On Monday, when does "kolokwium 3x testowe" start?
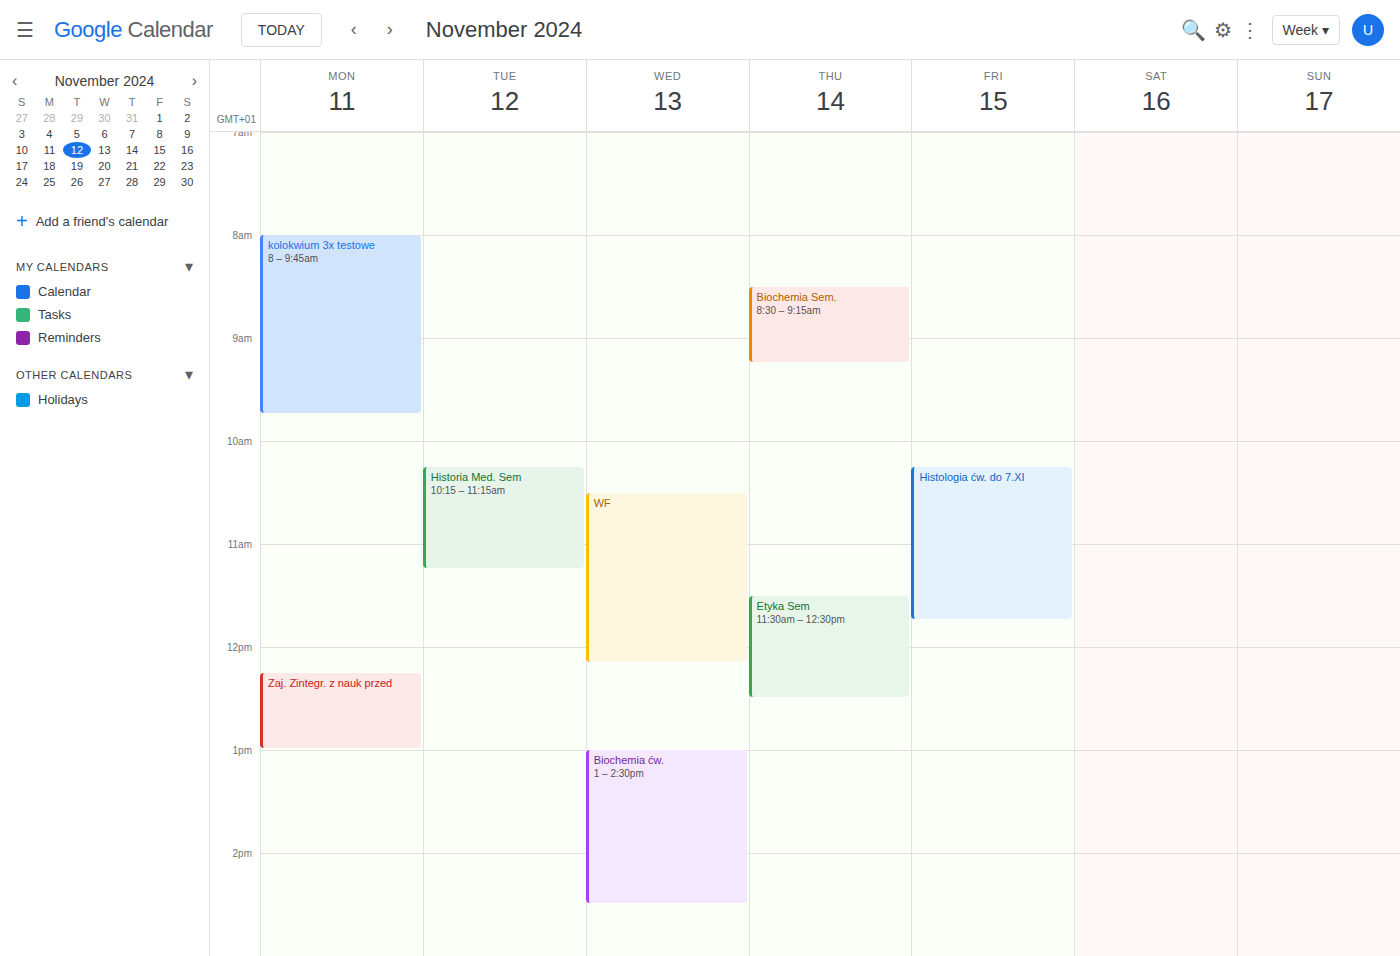
8:00 AM